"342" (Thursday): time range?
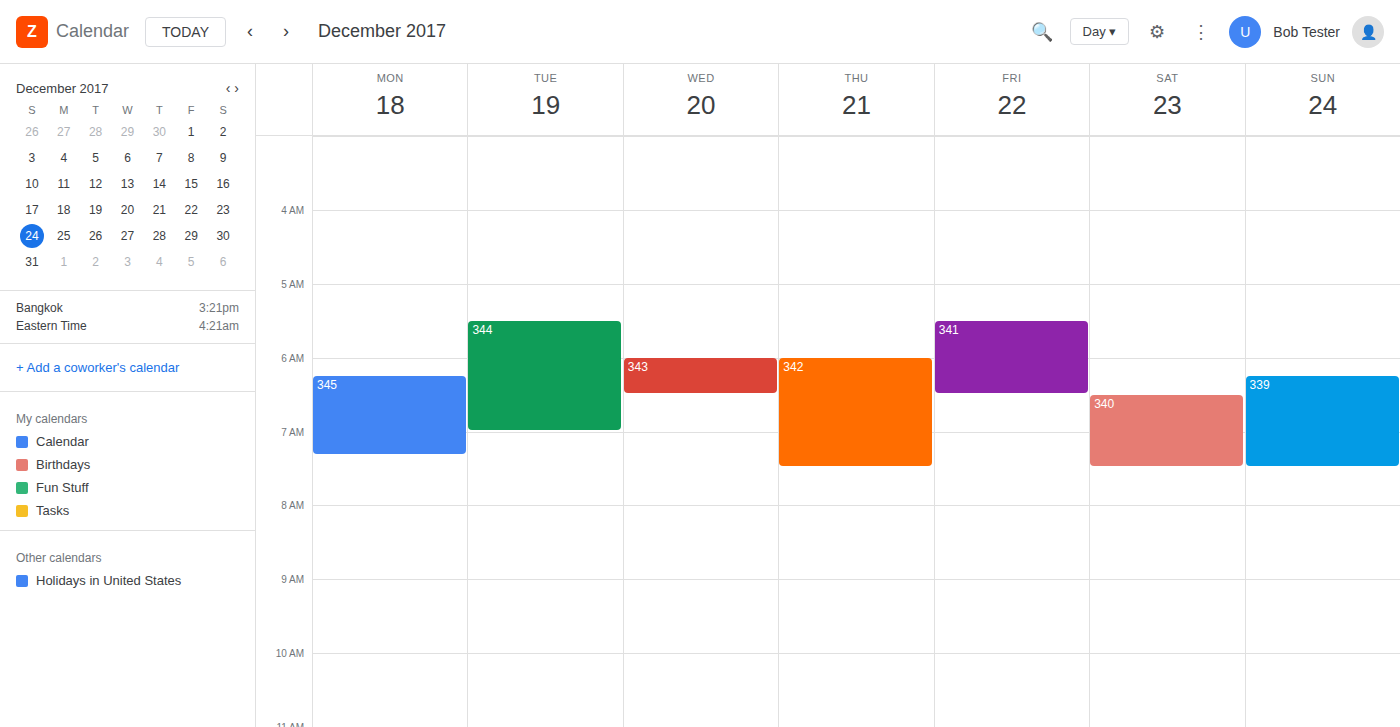
6:00 AM to 7:30 AM